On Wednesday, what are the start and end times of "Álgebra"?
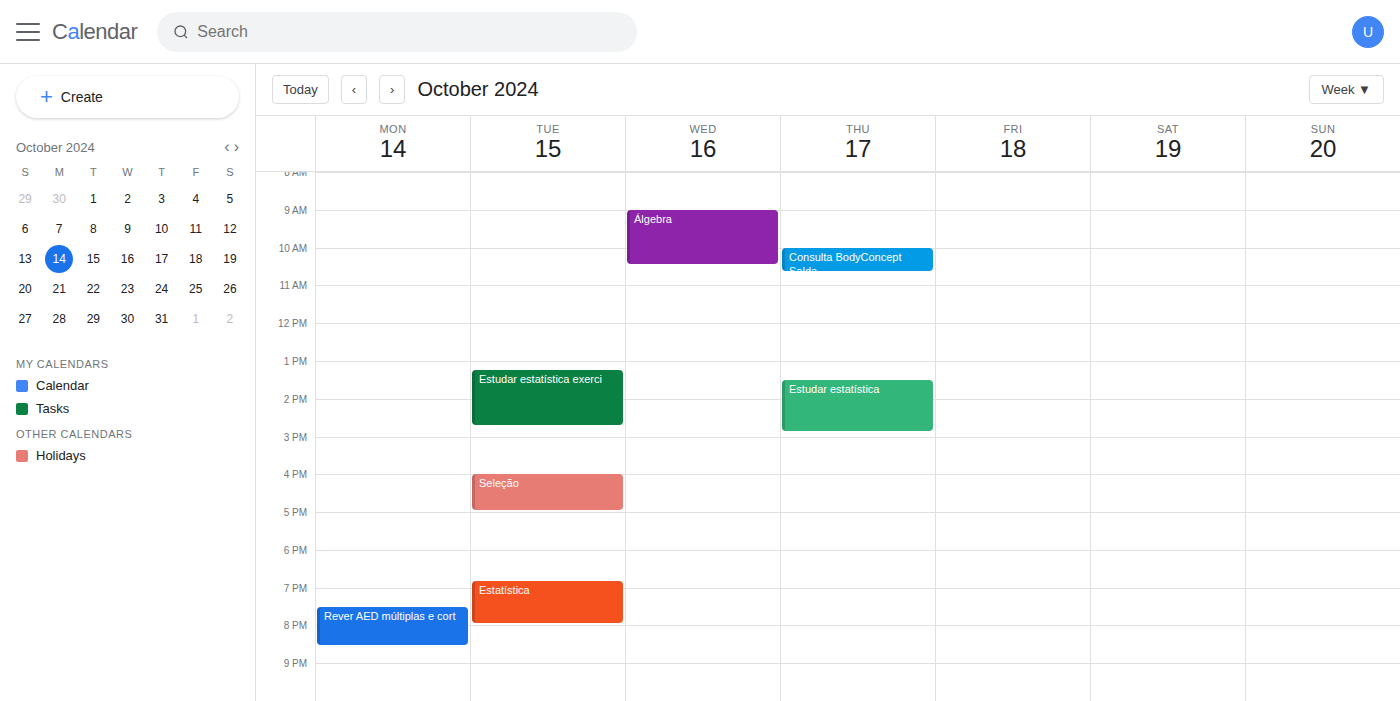
9:00 AM to 10:30 AM